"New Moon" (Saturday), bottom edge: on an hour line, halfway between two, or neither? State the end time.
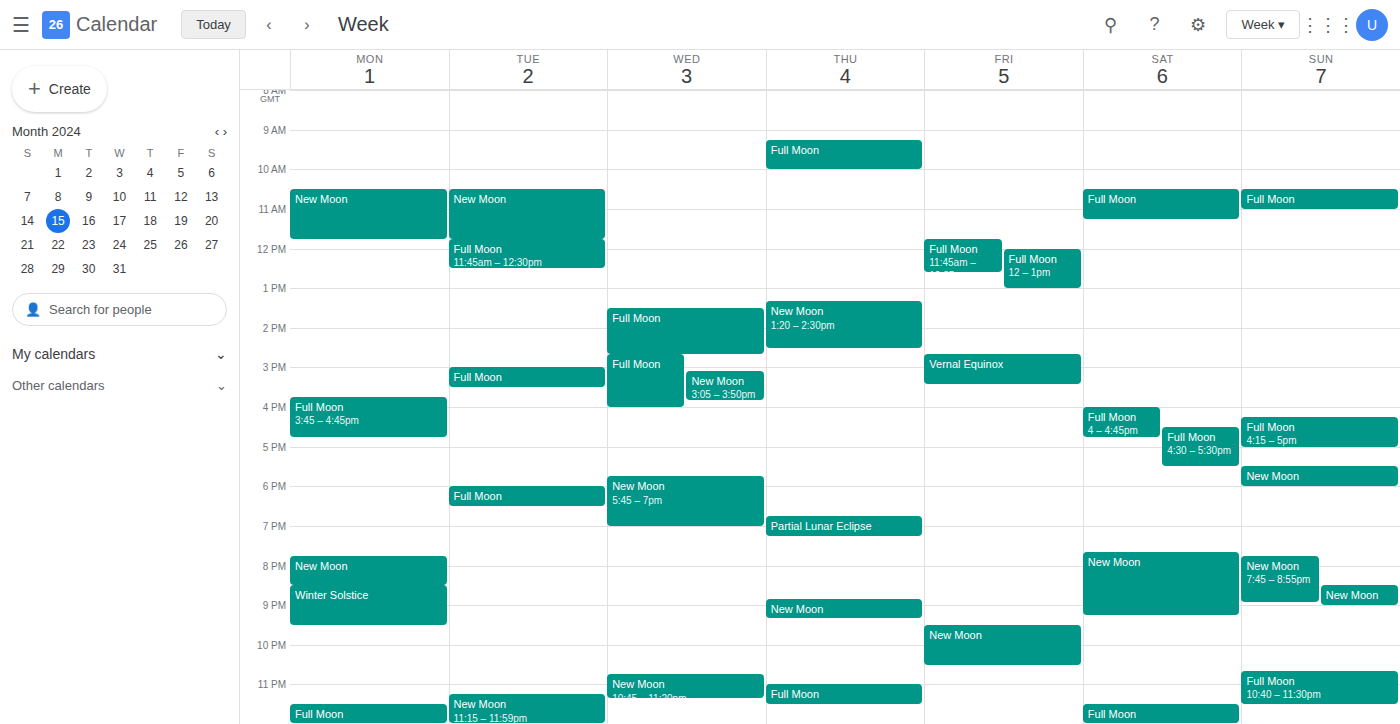
9:15 PM -- neither: a quarter of the way from the 9 PM line to the 10 PM line.